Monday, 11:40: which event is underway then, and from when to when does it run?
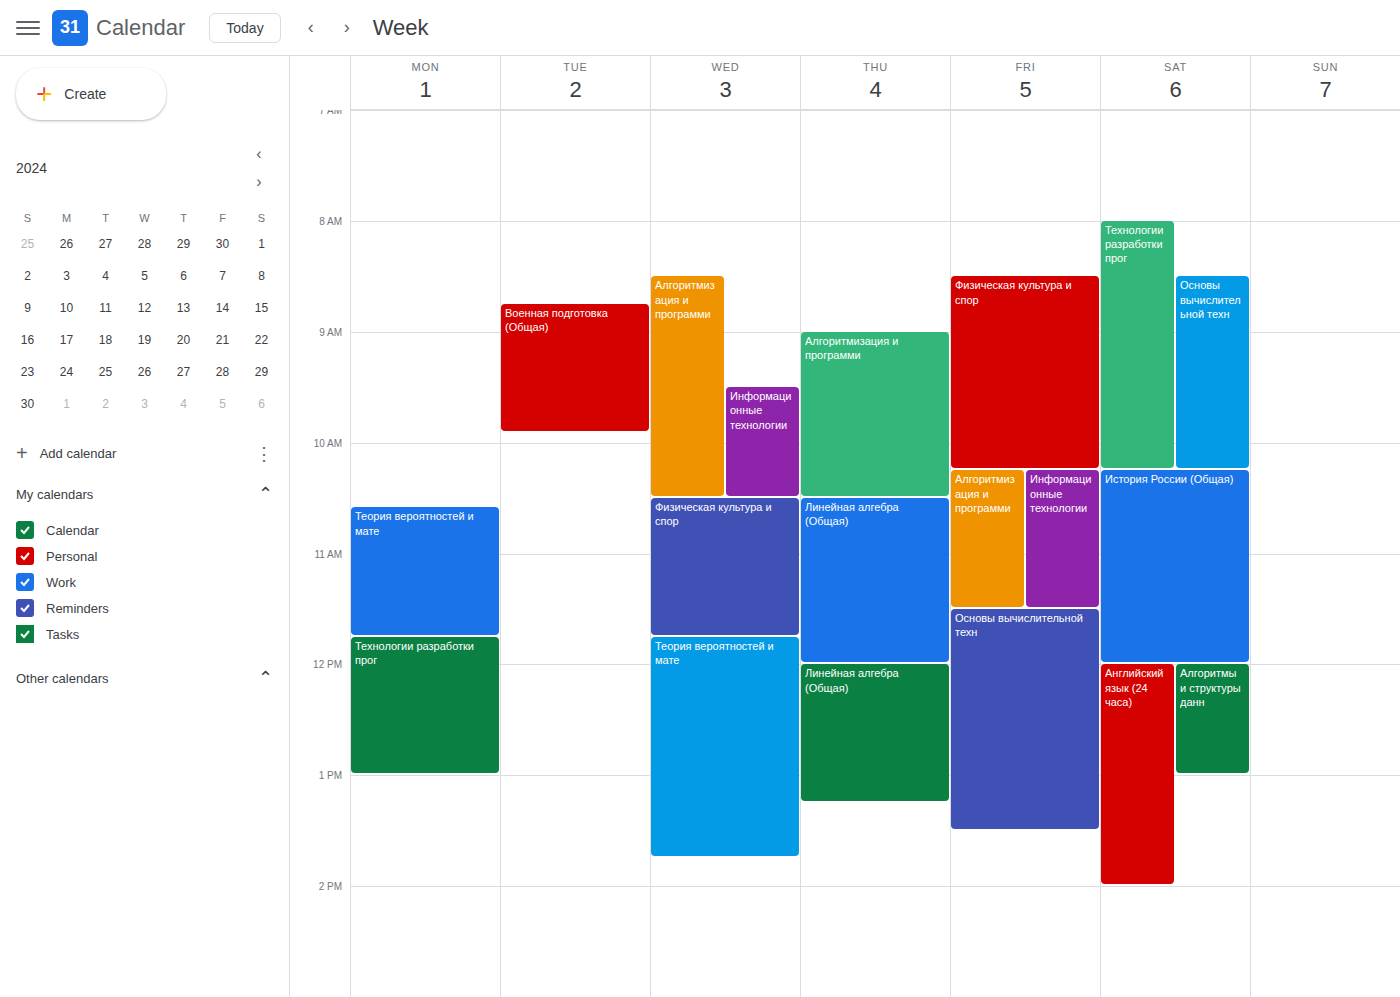
"Теория вероятностей и мате", 10:35 to 11:45